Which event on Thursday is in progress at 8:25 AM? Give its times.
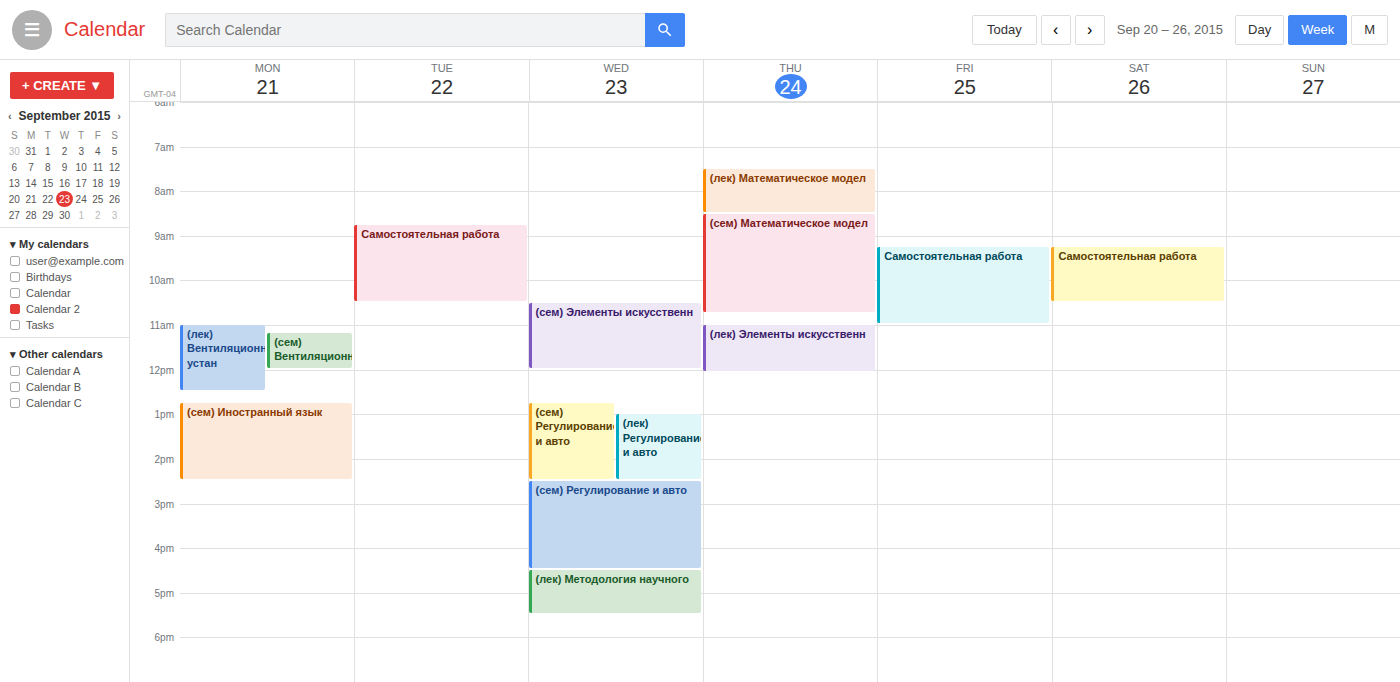
"(лек) Математическое модел", 7:30 AM to 8:30 AM